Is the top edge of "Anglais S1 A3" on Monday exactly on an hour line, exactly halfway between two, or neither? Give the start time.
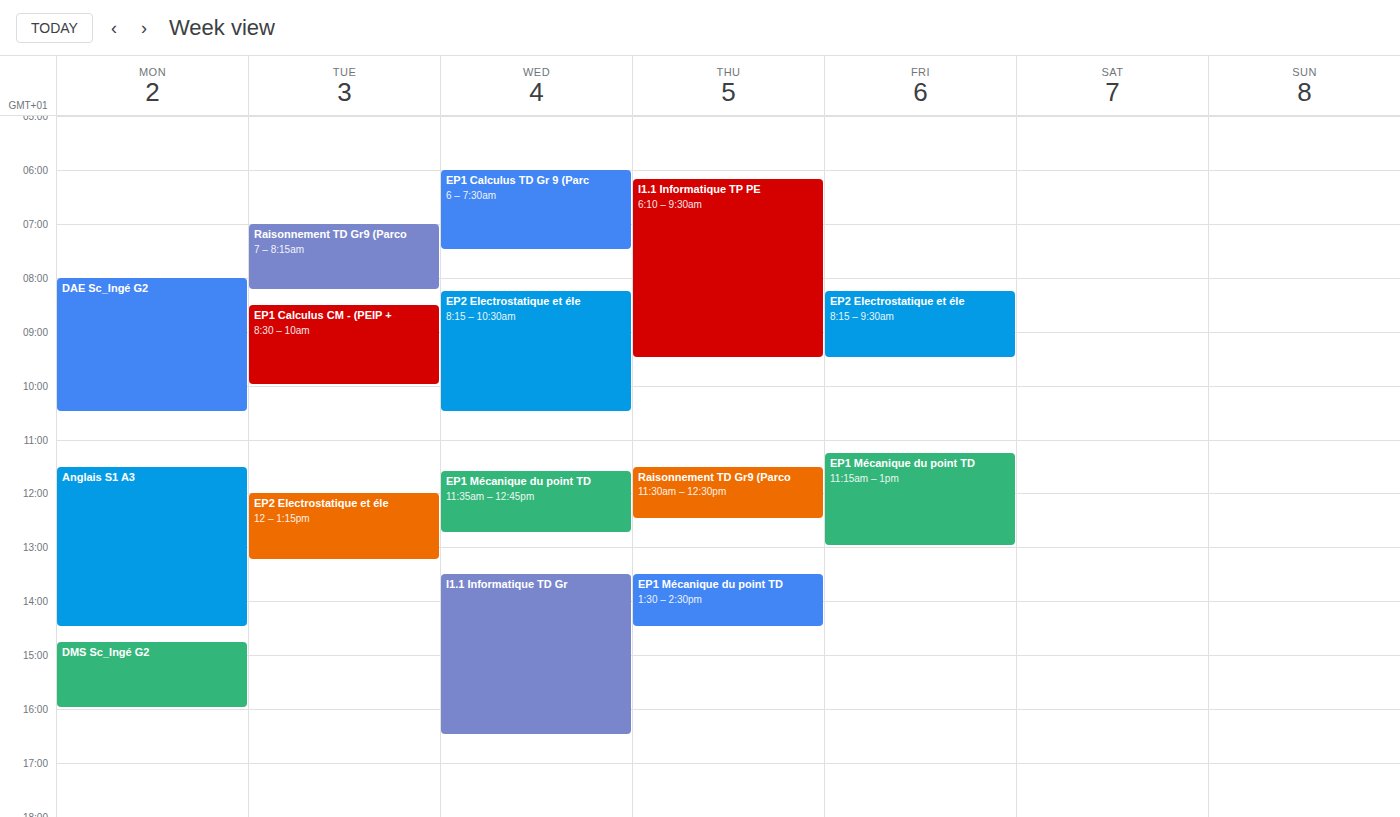
11:30 -- halfway between the 11:00 and 12:00 lines.